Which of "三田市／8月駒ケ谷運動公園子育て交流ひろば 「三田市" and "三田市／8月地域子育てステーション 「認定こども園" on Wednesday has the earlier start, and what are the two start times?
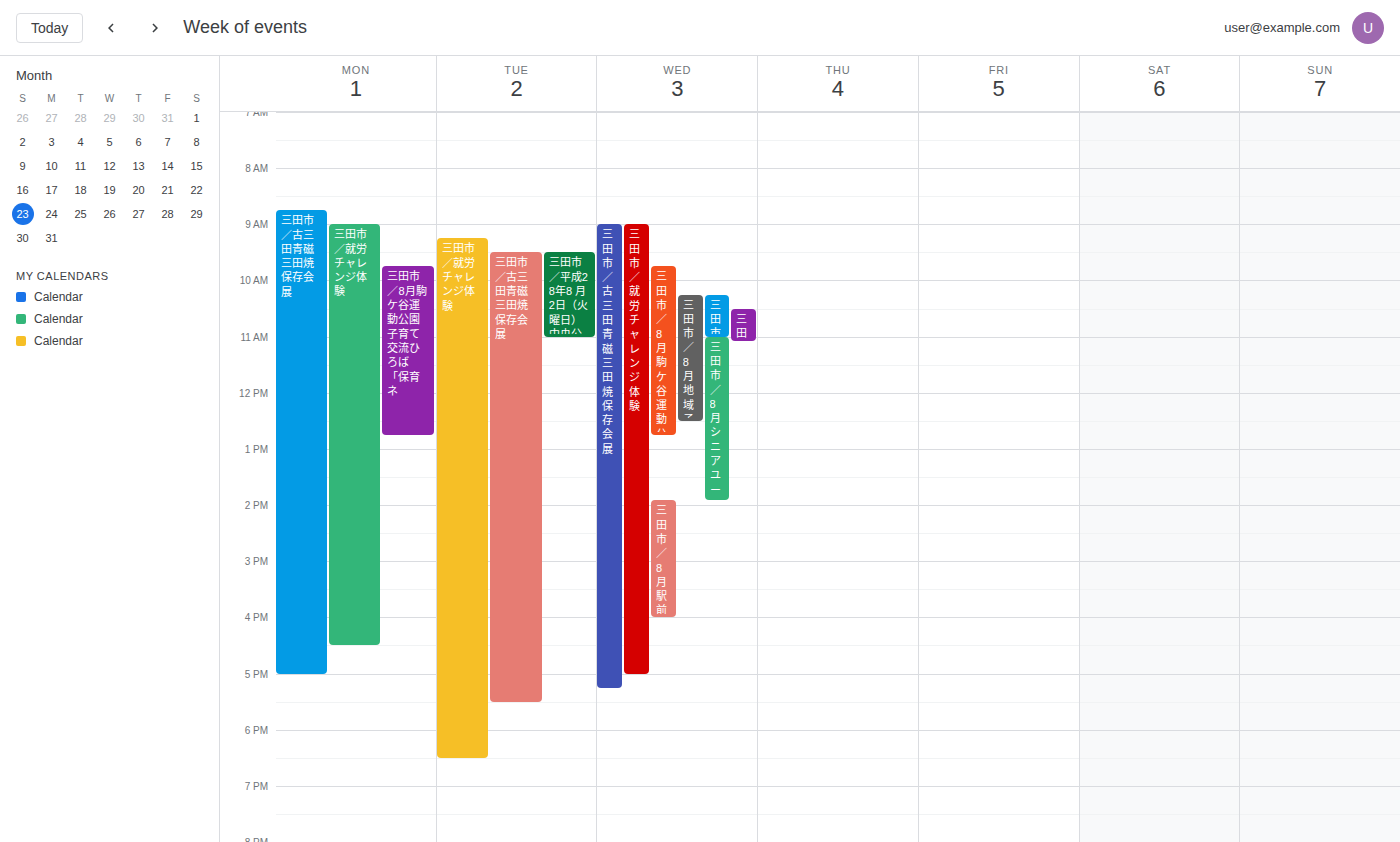
"三田市／8月駒ケ谷運動公園子育て交流ひろば 「三田市" 9:45 AM; "三田市／8月地域子育てステーション 「認定こども園" 10:15 AM.